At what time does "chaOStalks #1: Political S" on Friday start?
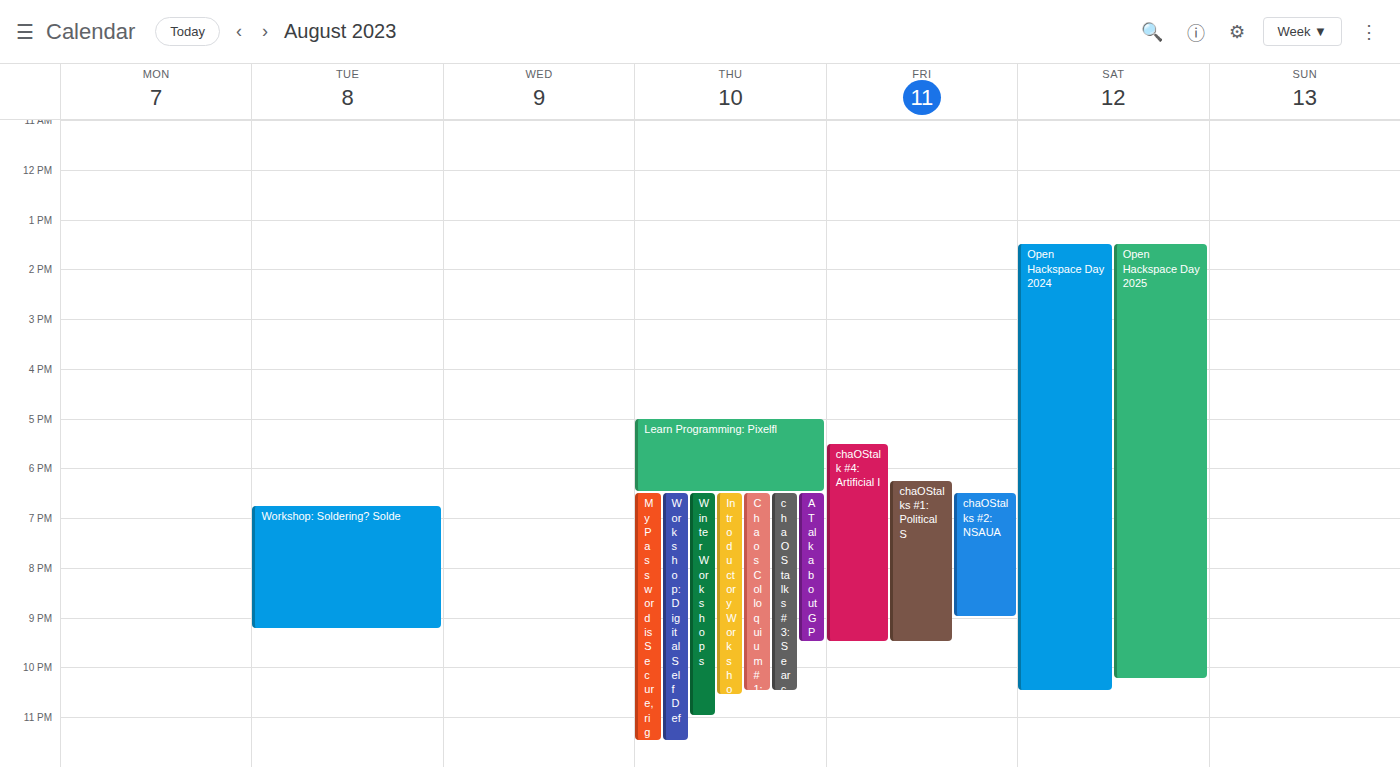
6:15 PM